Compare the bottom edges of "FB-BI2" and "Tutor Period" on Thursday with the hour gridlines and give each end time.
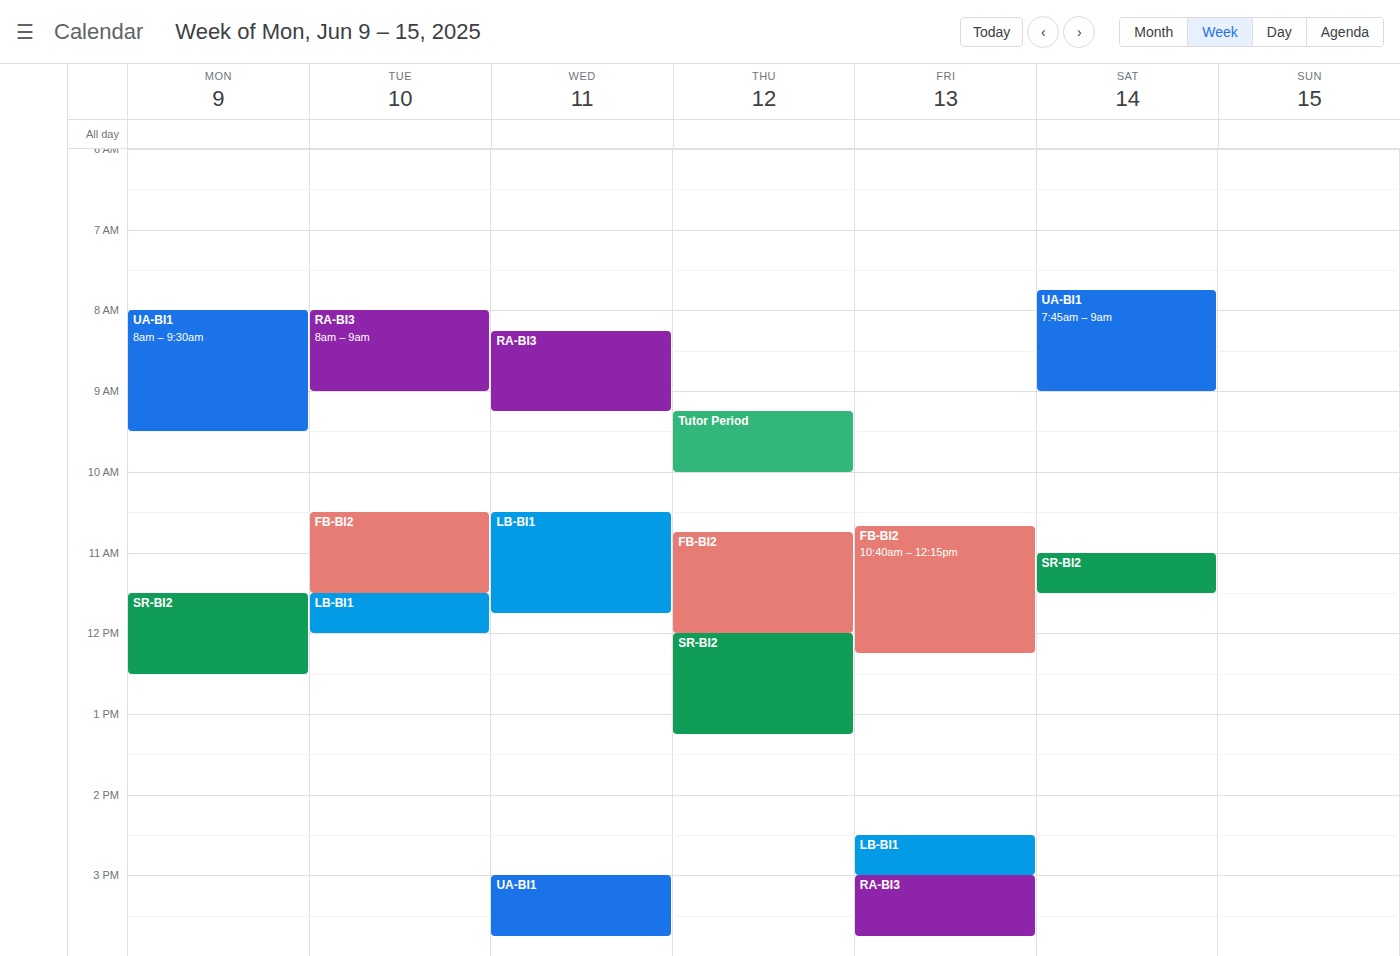
"FB-BI2": 12:00 PM, exactly on the 12 PM line. "Tutor Period": 10:00 AM, exactly on the 10 AM line.